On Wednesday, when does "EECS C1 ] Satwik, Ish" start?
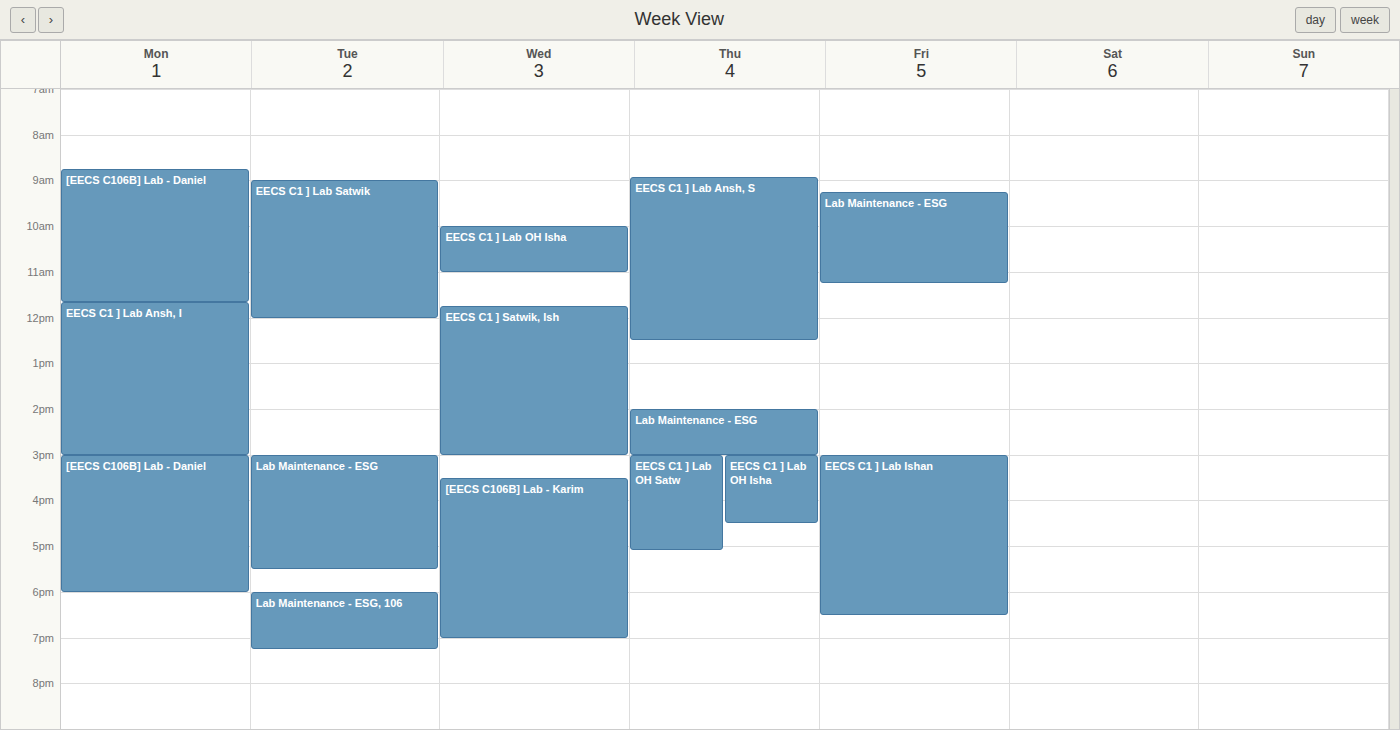
11:45 AM